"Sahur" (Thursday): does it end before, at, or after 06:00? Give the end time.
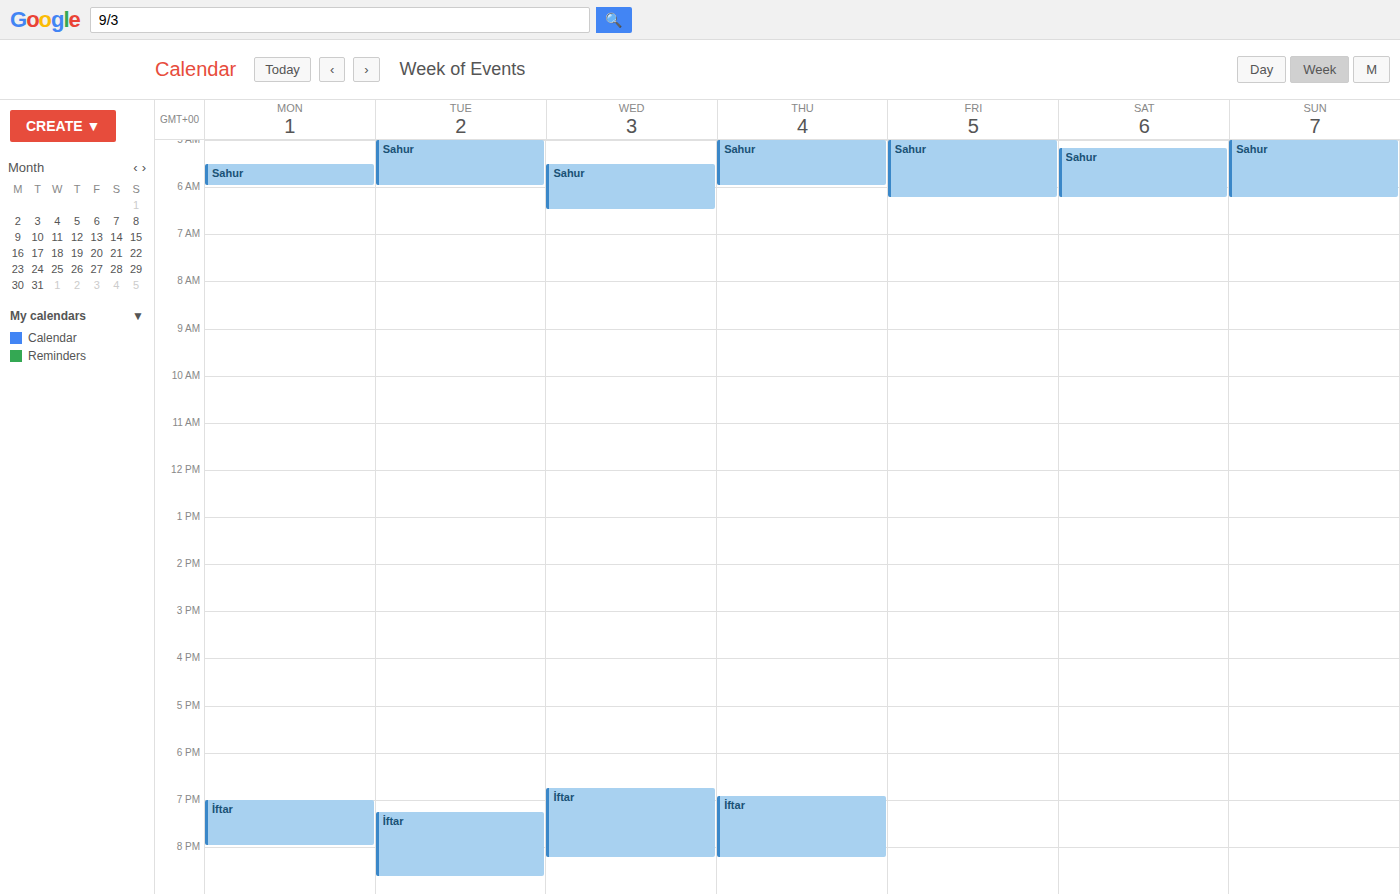
06:00 -- exactly at 06:00, on the 06:00 line.